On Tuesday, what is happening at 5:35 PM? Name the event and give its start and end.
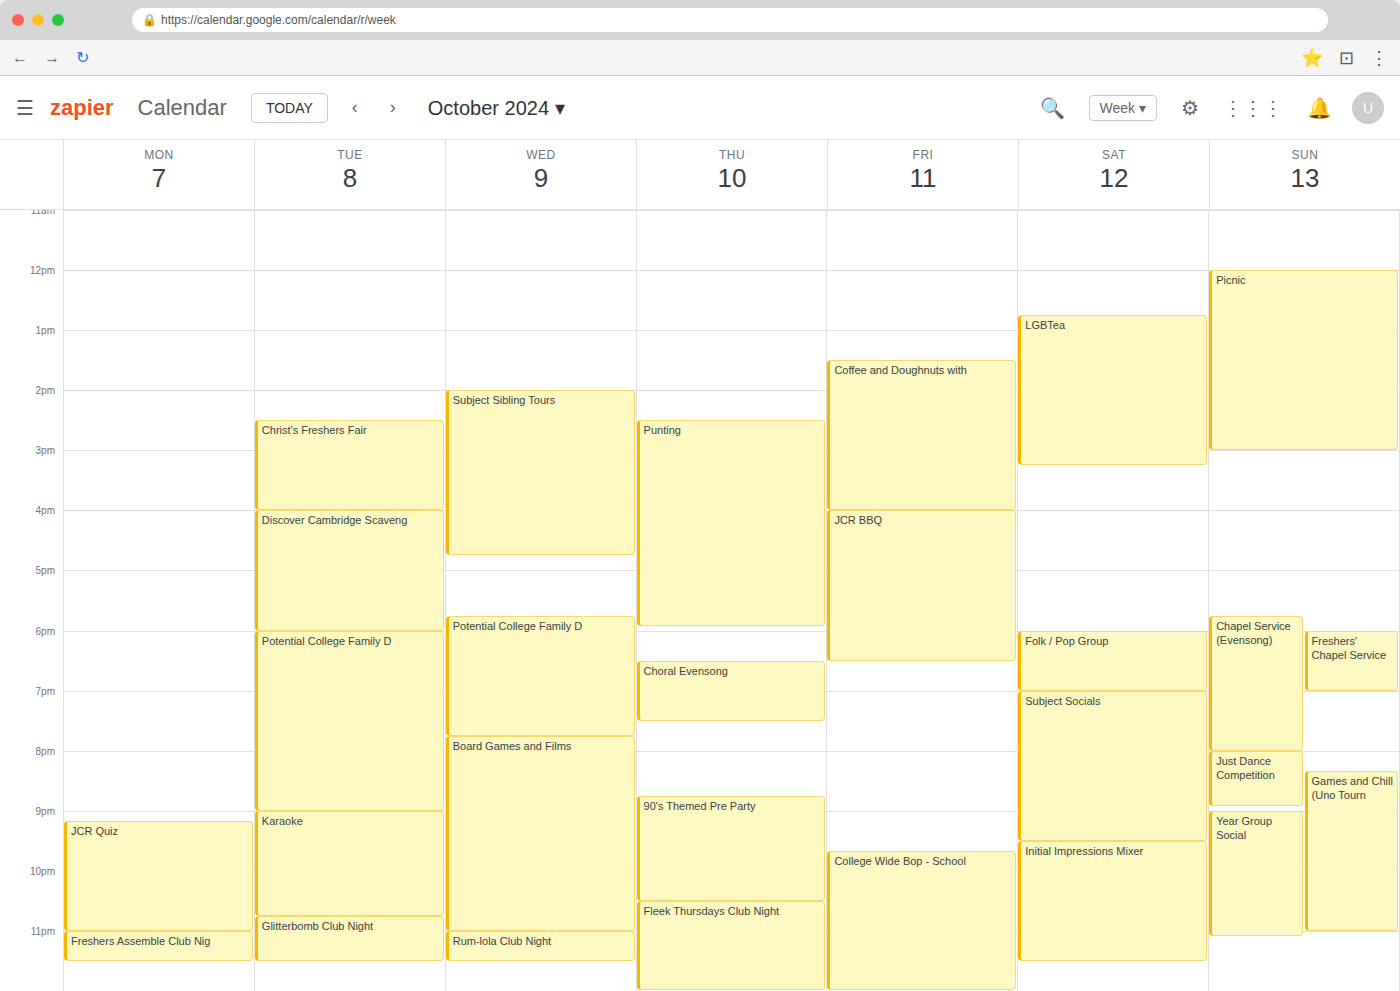
"Discover Cambridge Scaveng", 4:00 PM to 6:00 PM